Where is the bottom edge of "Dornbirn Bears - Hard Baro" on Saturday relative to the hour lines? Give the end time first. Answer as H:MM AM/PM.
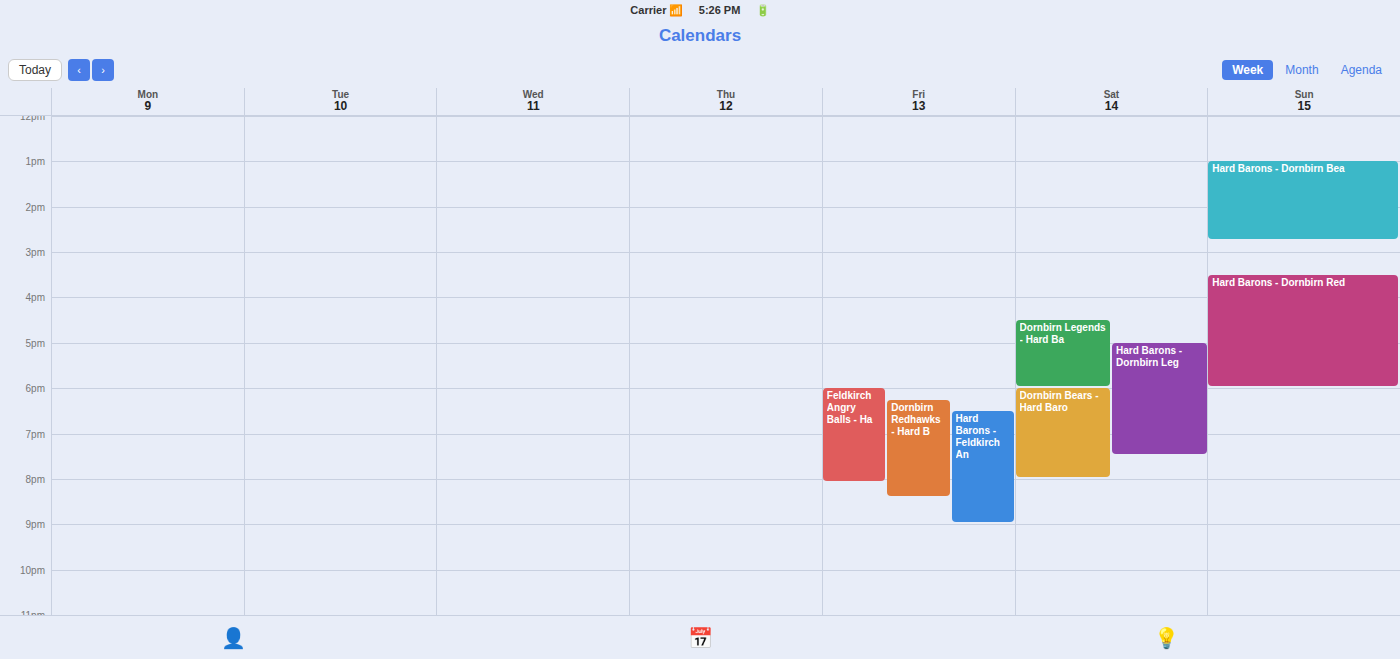
8:00 PM -- exactly on the 8 PM line.